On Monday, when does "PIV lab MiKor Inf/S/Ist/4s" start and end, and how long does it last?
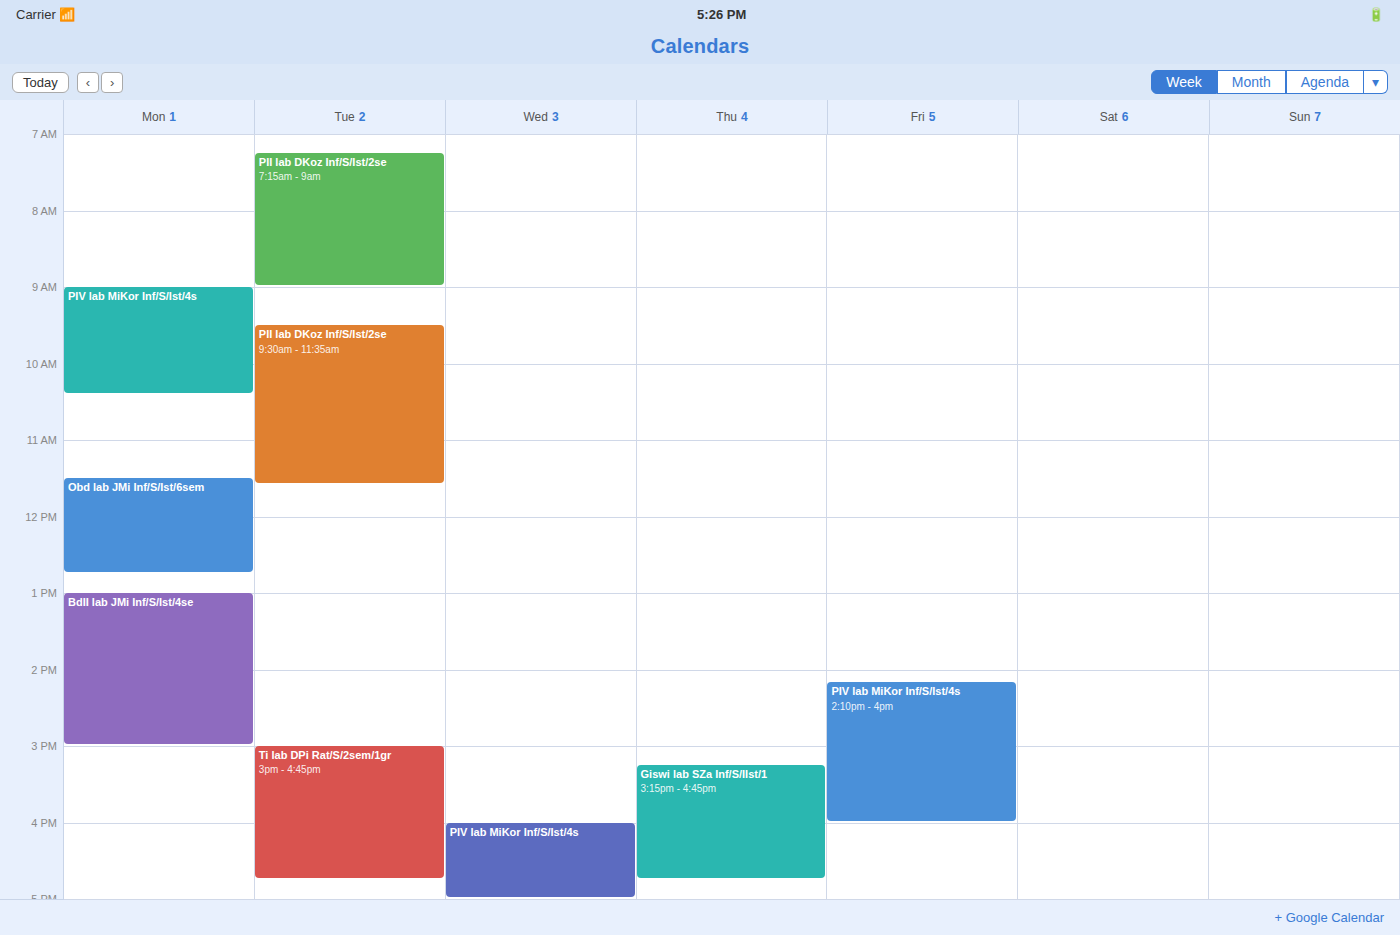
9:00 AM to 10:25 AM, 1 hour 25 minutes